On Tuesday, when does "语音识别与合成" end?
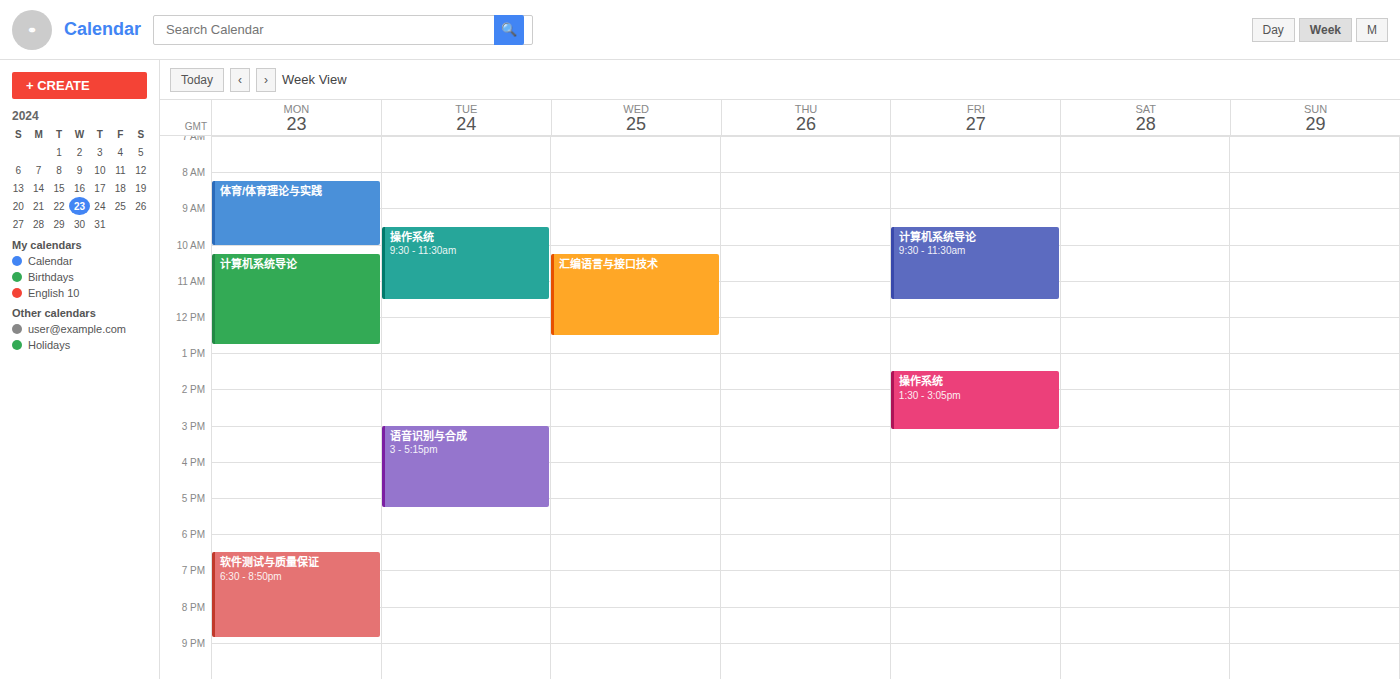
5:15 PM